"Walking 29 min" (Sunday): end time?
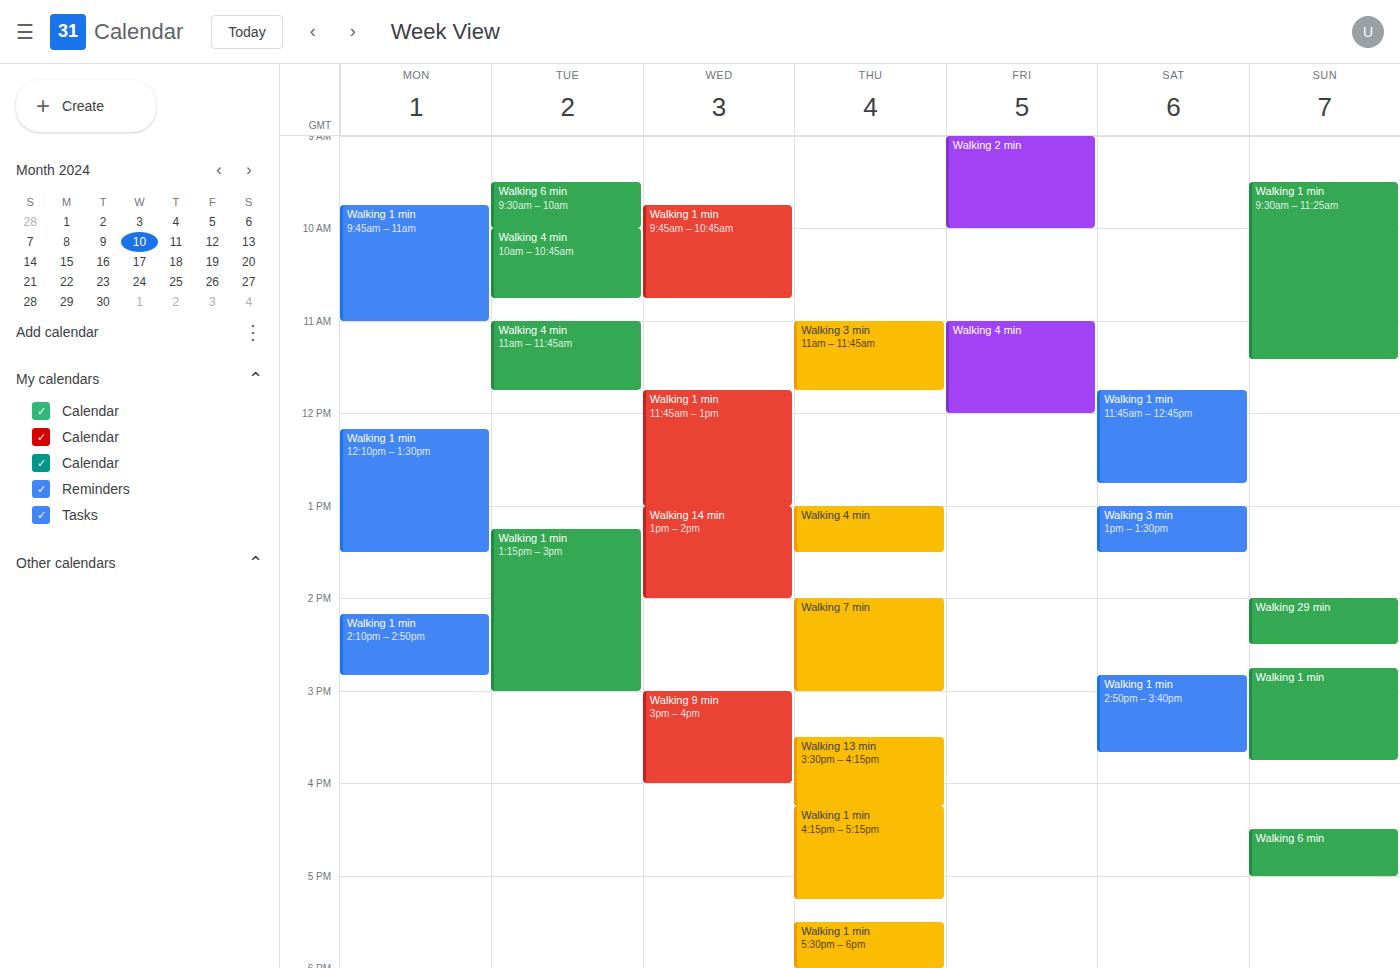
2:30 PM